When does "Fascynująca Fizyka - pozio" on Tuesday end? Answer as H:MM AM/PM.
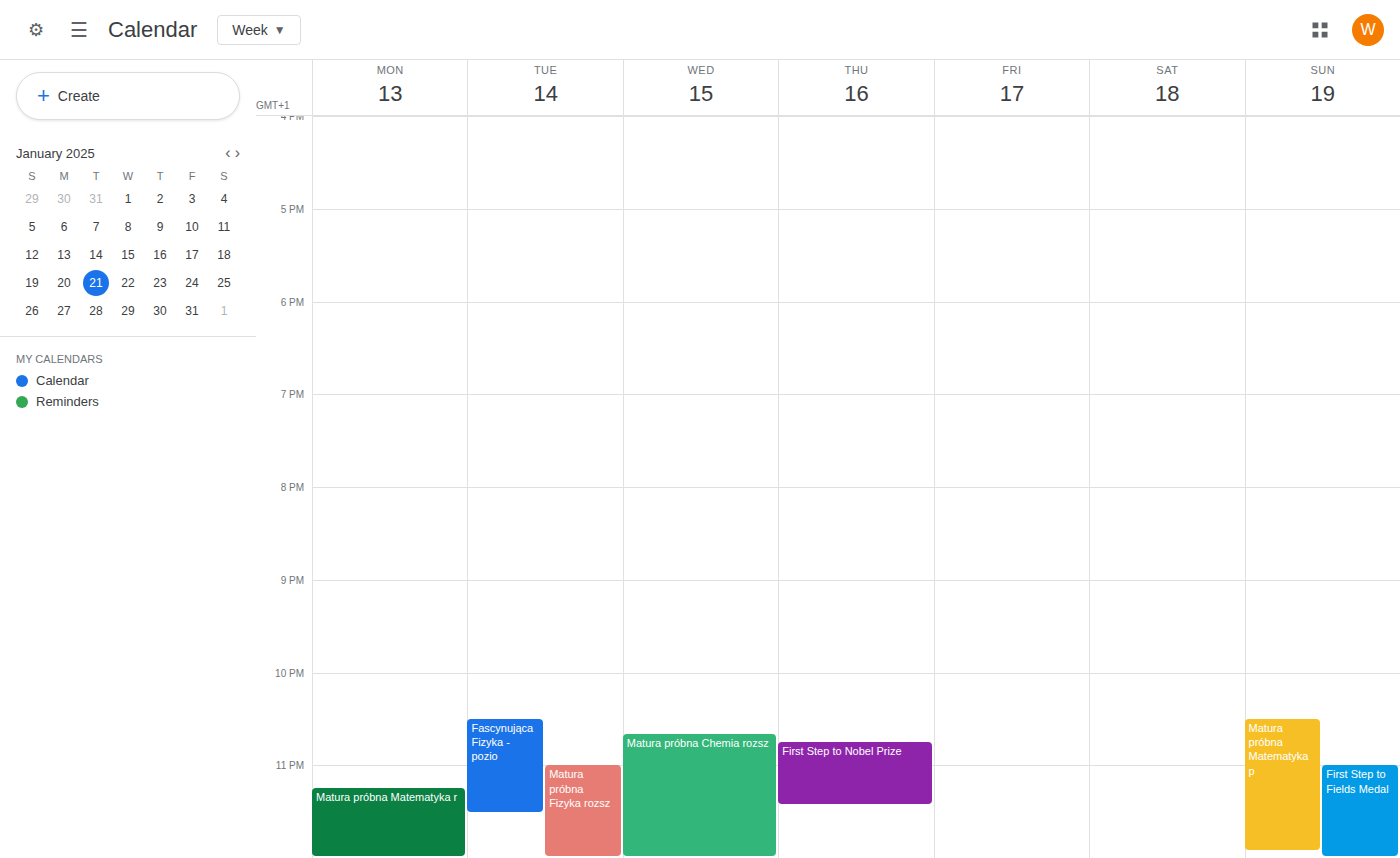
11:30 PM